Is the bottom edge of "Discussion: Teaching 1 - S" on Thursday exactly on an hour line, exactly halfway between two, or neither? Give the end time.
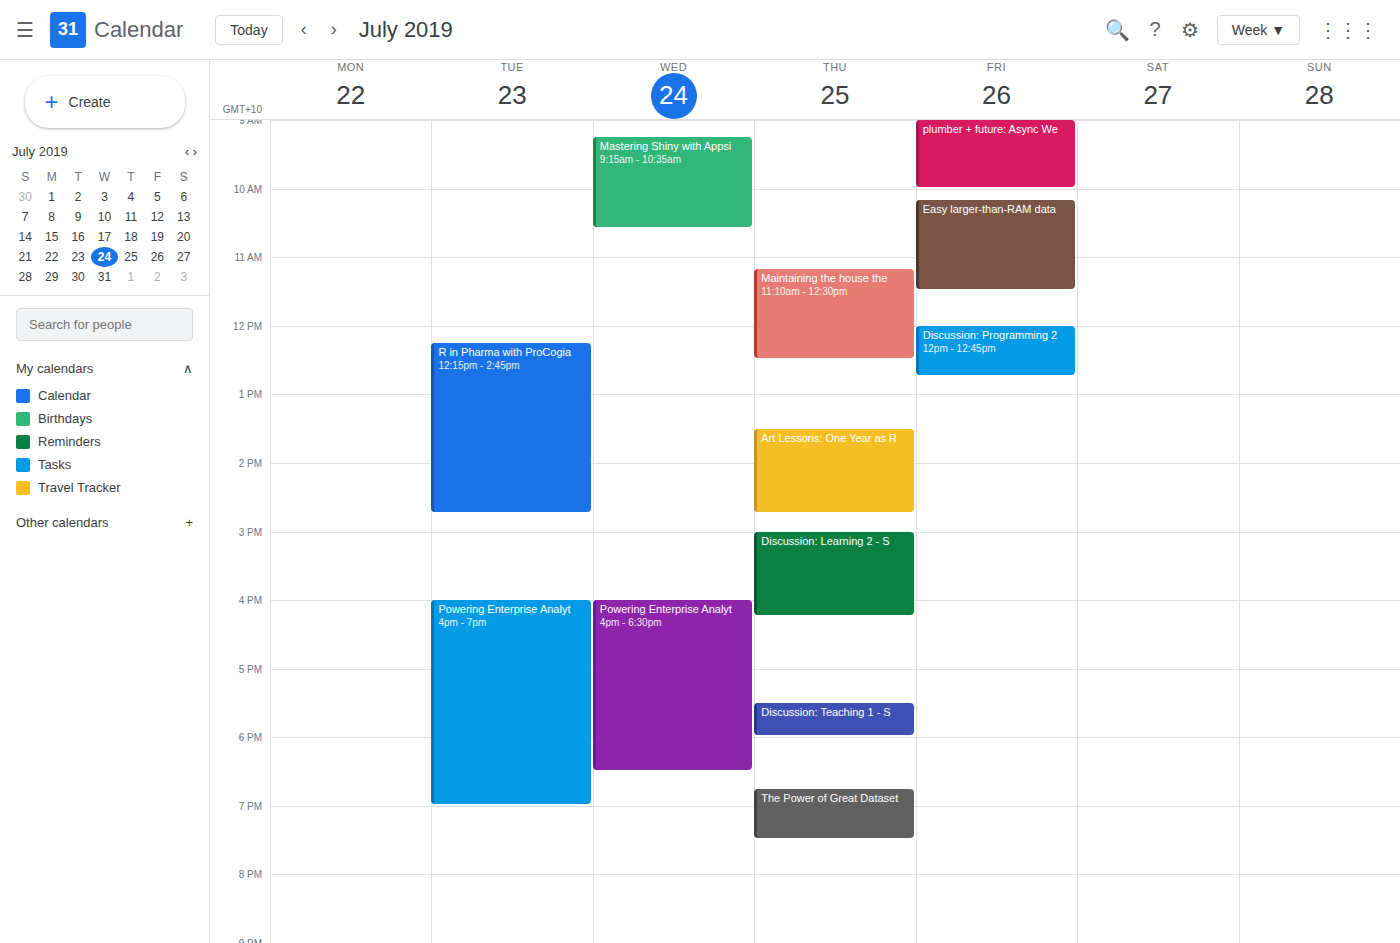
6:00 PM -- exactly on the 6 PM line.